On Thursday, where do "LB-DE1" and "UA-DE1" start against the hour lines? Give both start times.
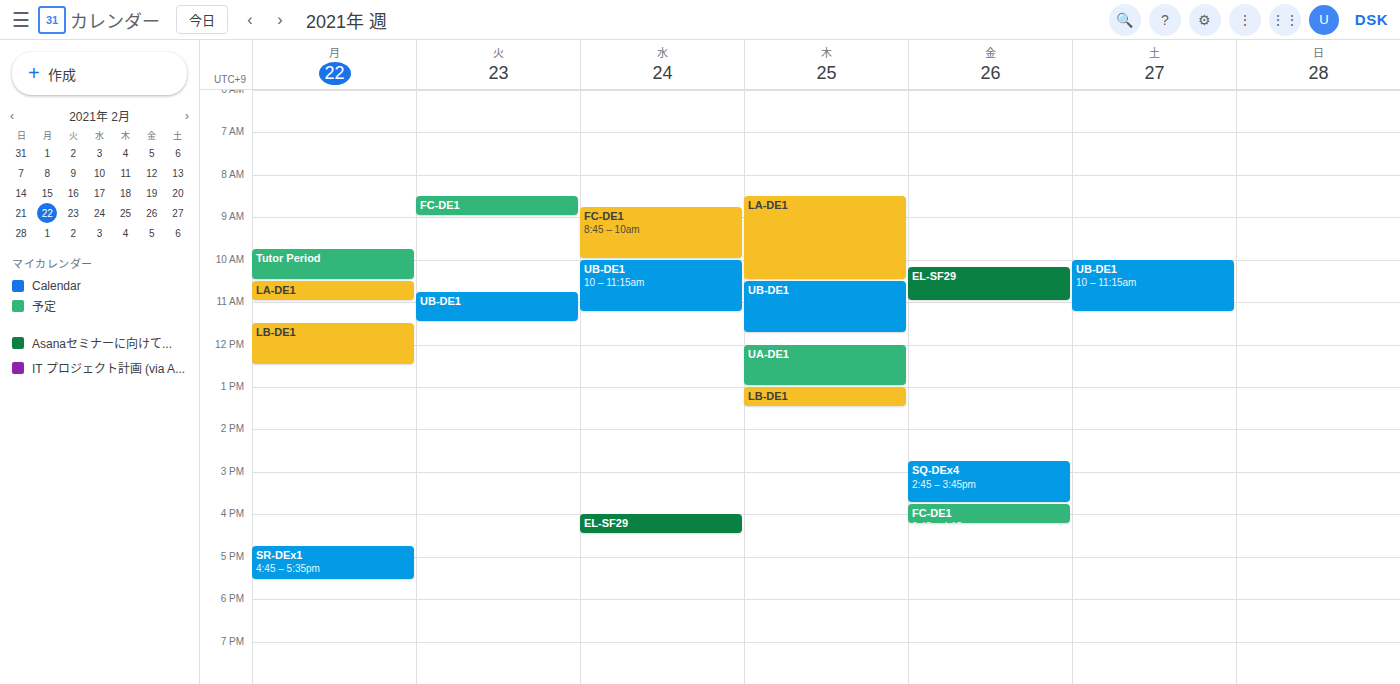
"LB-DE1": 1:00 PM, exactly on the 1 PM line. "UA-DE1": 12:00 PM, exactly on the 12 PM line.